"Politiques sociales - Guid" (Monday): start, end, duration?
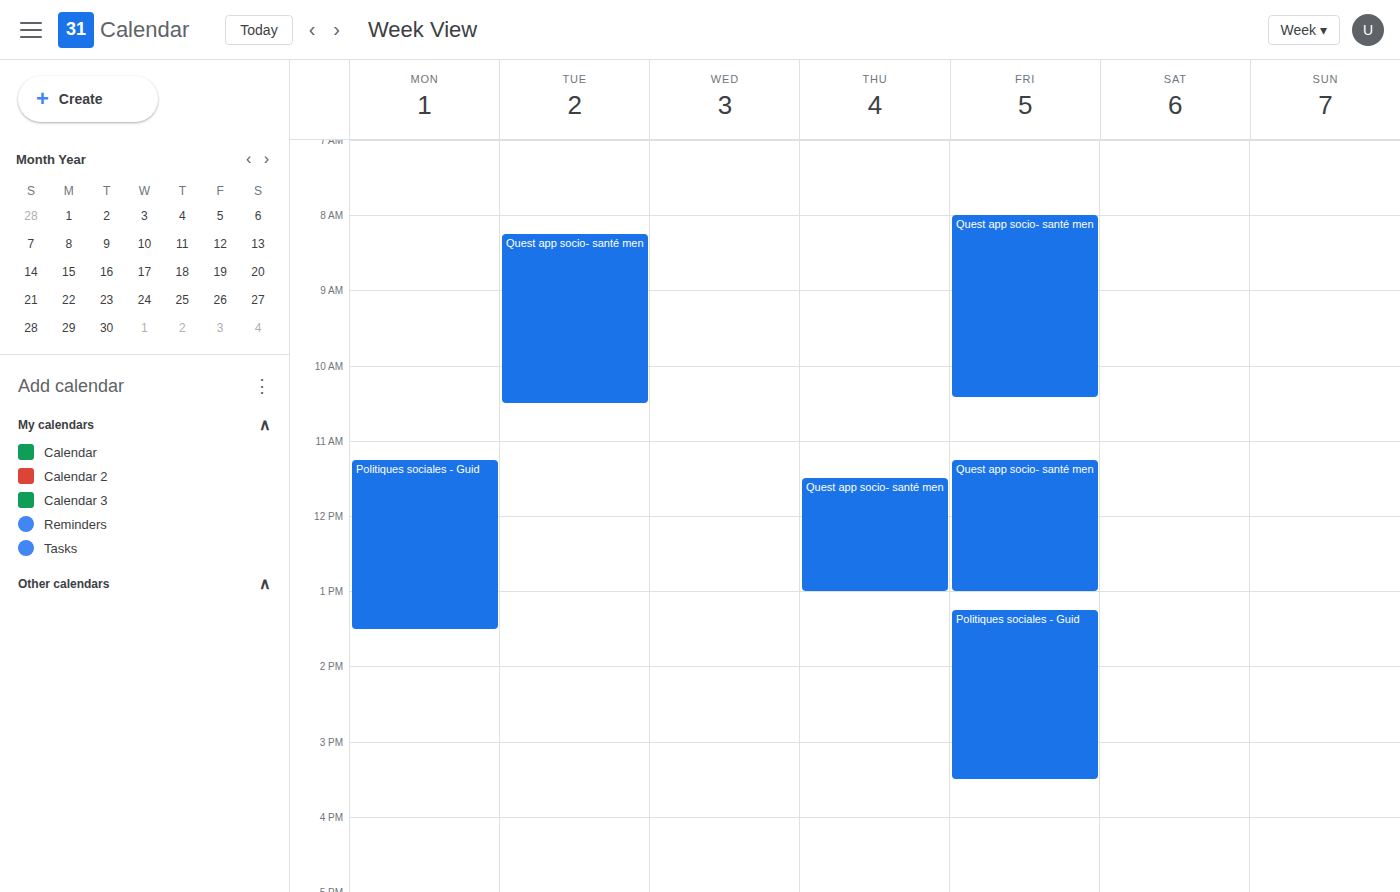
11:15 AM to 1:30 PM, 2 hours 15 minutes